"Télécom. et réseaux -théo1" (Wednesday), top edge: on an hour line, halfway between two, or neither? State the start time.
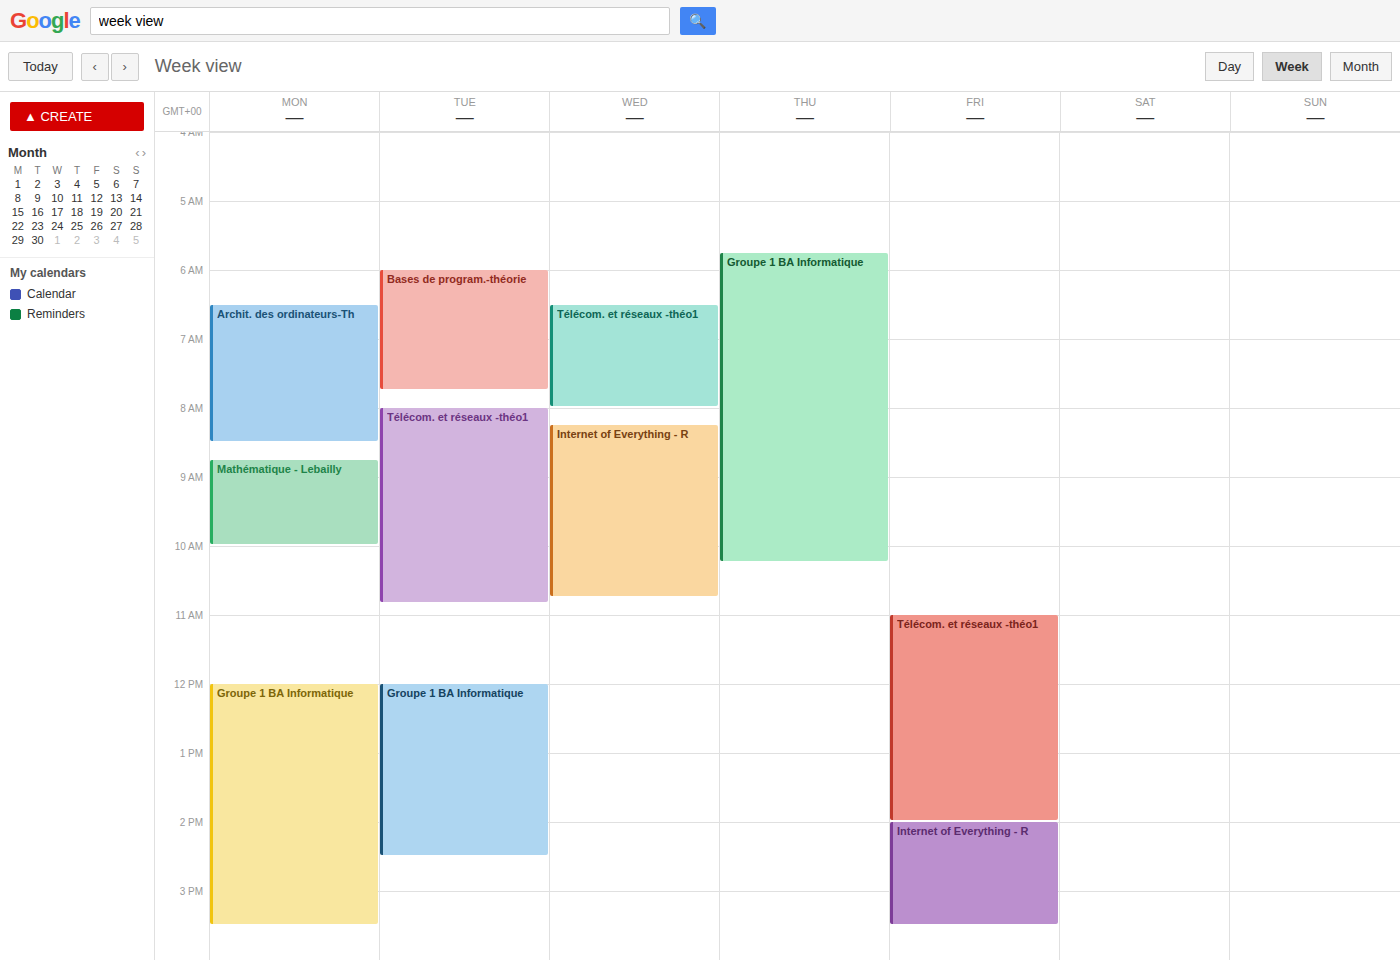
06:30 -- halfway between the 06:00 and 07:00 lines.